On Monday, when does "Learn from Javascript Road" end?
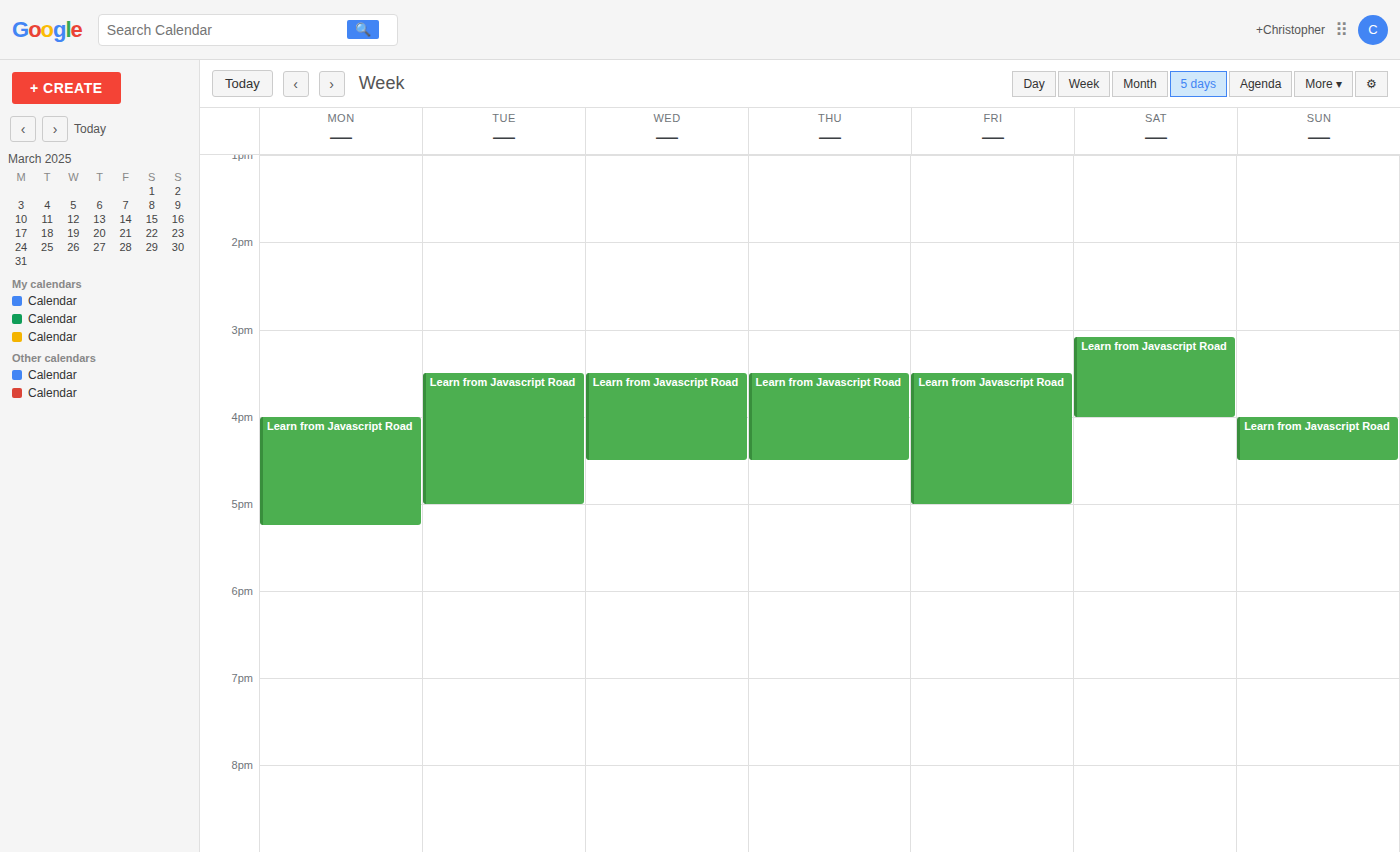
5:15 PM